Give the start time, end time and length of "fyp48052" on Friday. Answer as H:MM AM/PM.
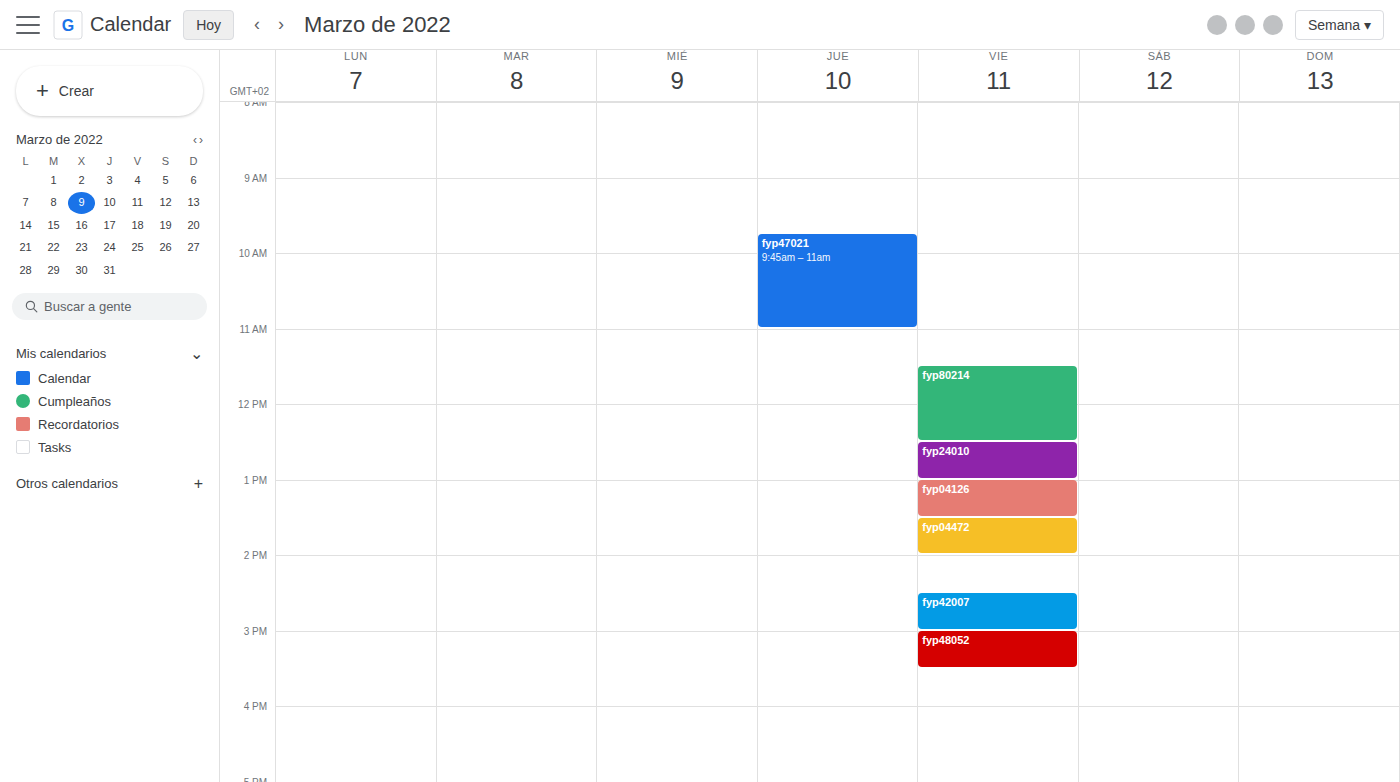
3:00 PM to 3:30 PM, 30 minutes